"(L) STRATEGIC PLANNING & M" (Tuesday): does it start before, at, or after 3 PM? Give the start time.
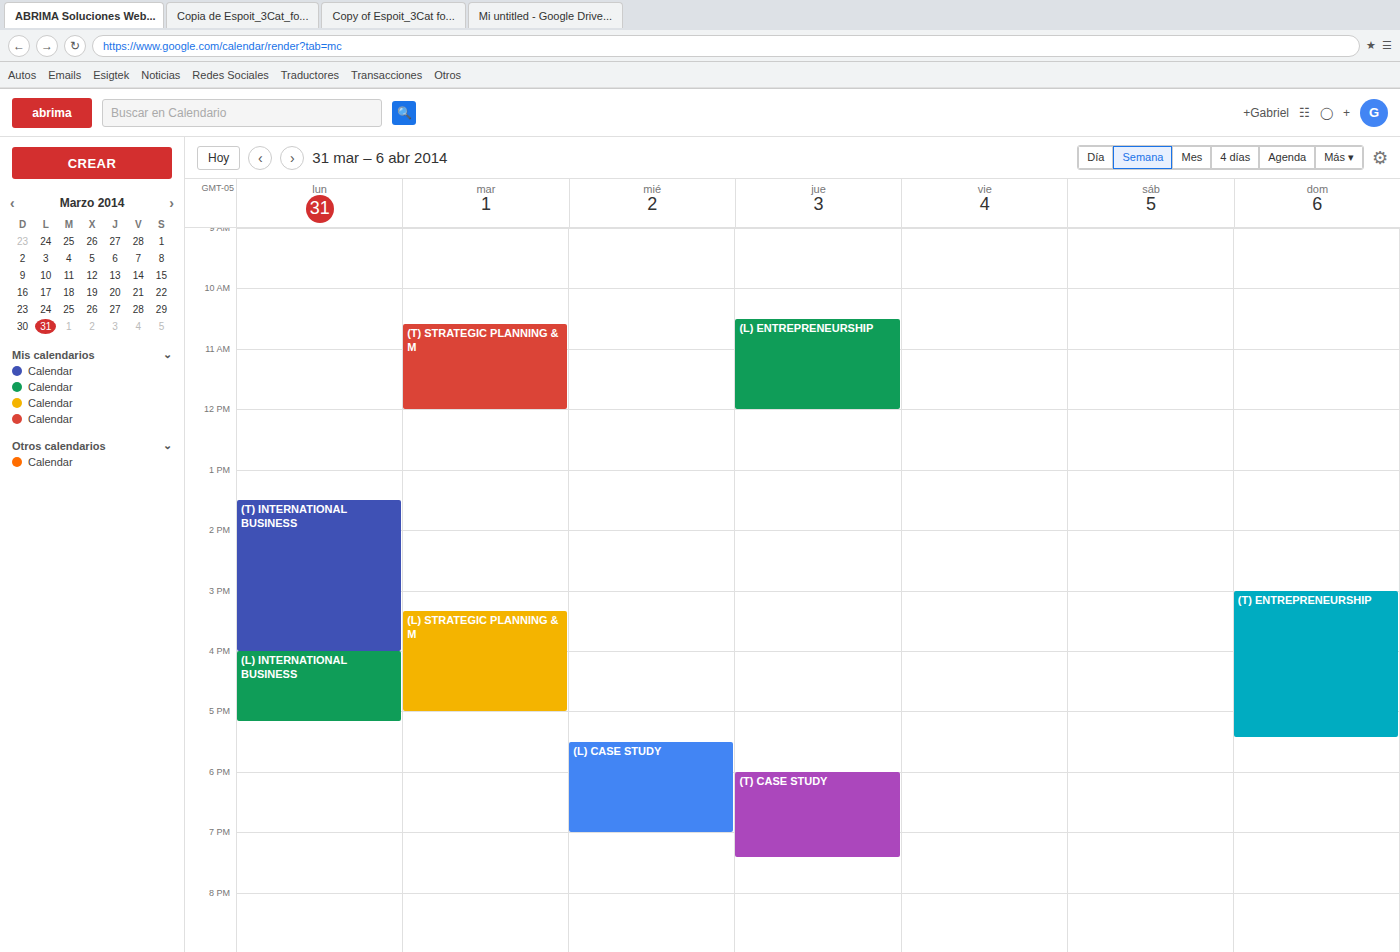
3:20 PM -- after 3 PM, 20 minutes below the 3 PM line.